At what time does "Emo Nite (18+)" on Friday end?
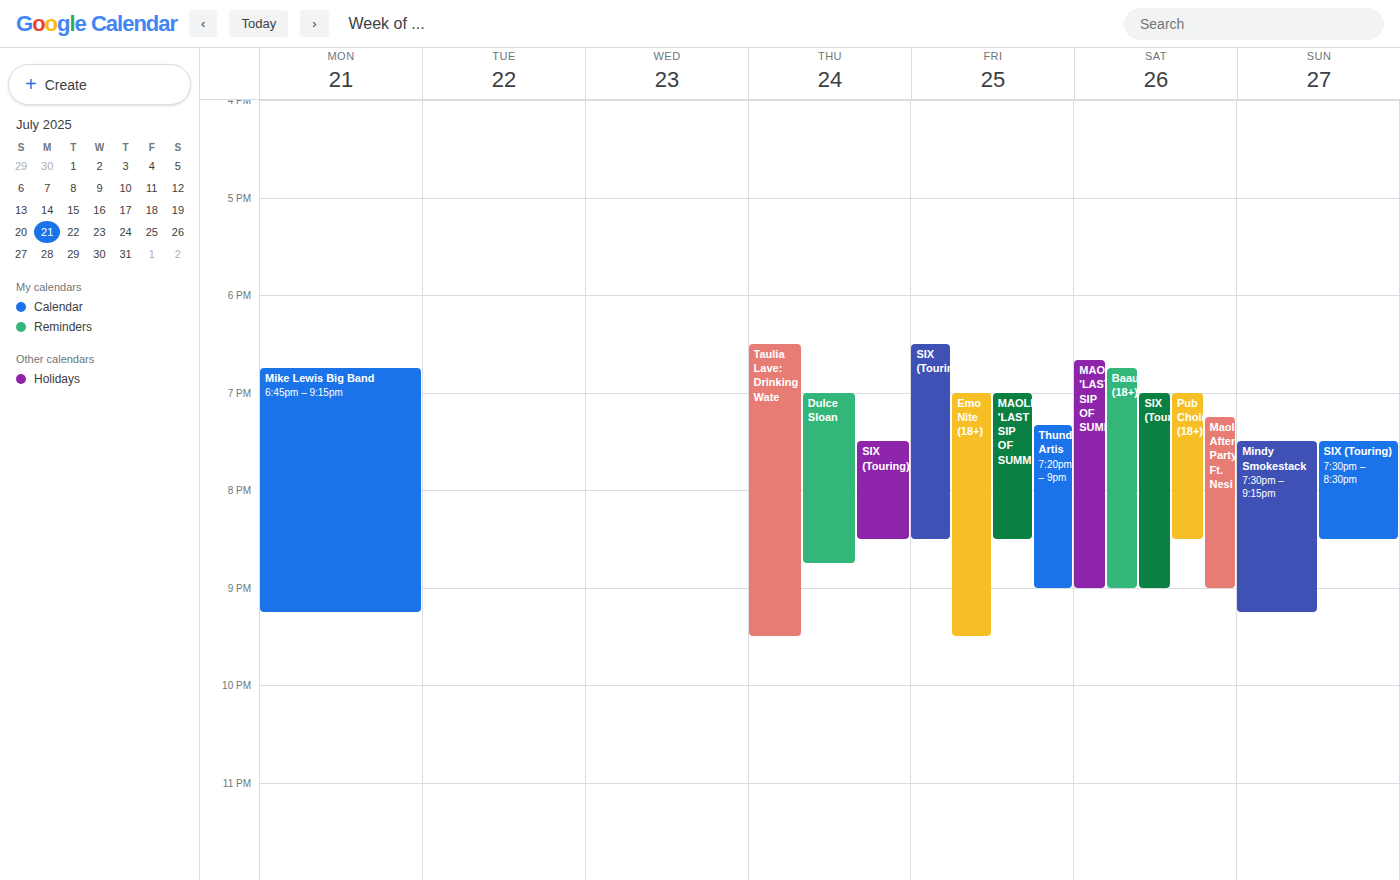
21:30